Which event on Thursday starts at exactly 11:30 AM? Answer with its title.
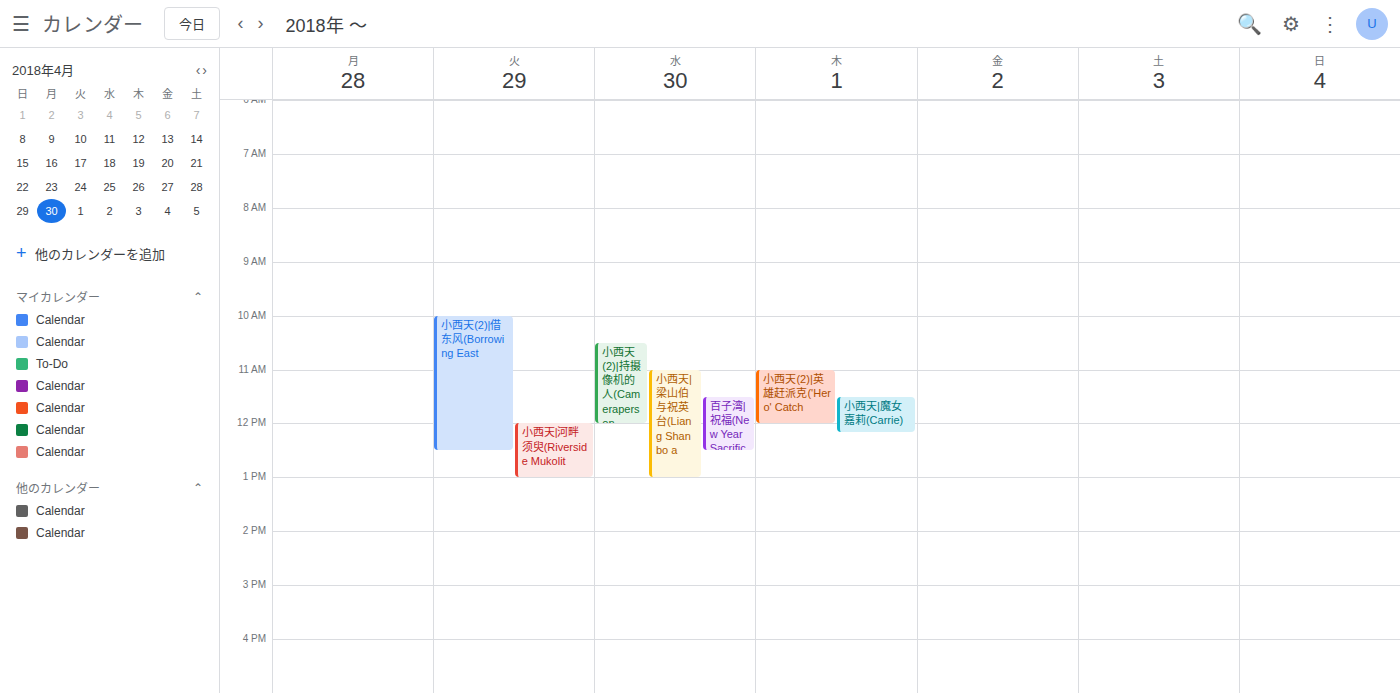
"小西天|魔女嘉莉(Carrie)"